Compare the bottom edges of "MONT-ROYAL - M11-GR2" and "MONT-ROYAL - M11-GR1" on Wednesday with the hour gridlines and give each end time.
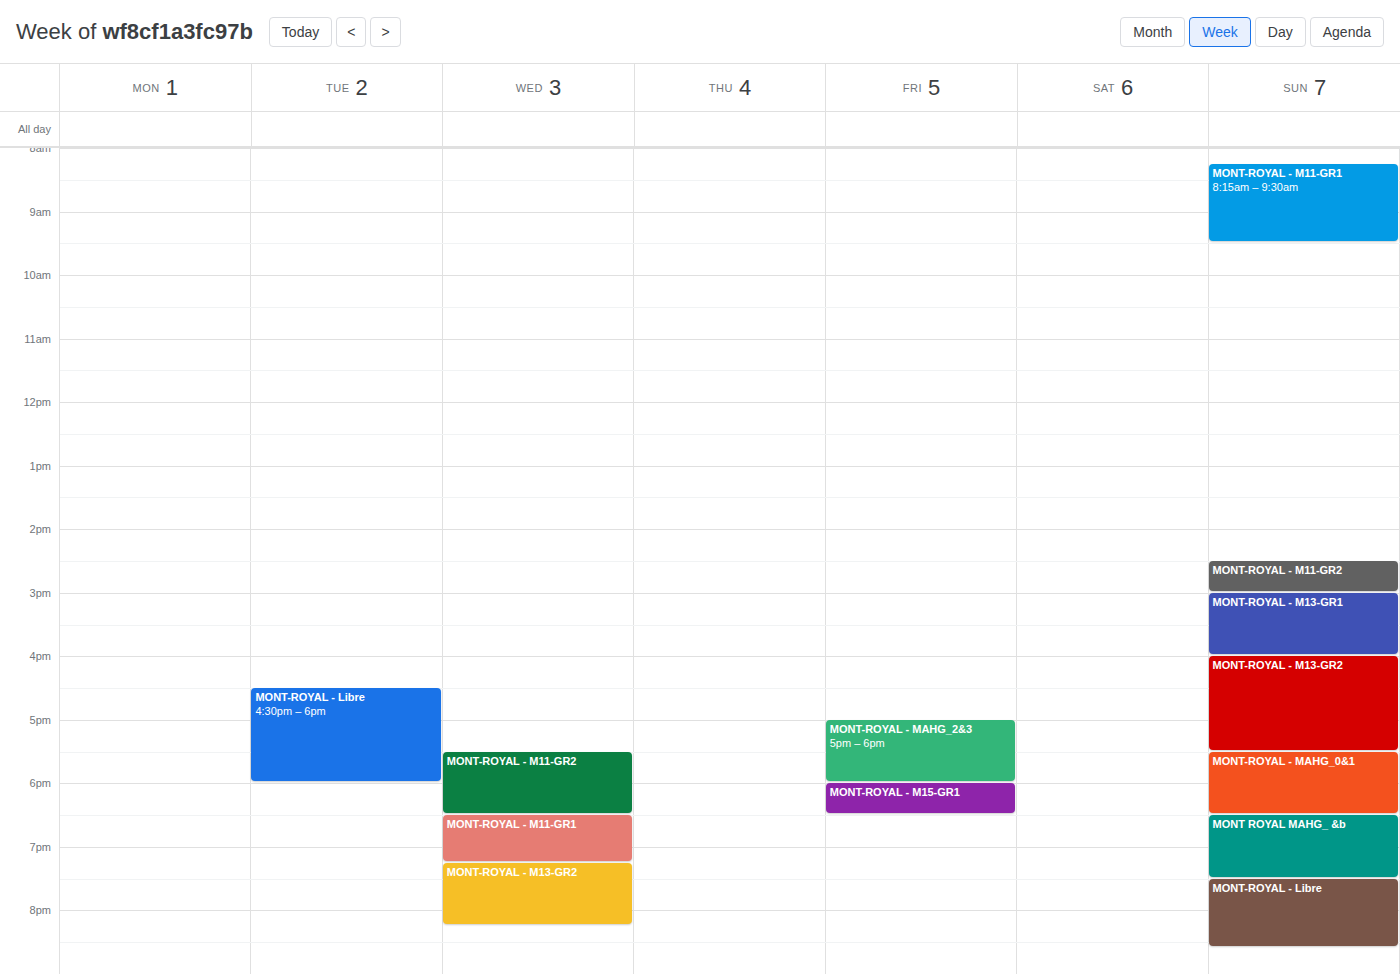
"MONT-ROYAL - M11-GR2": 18:30, halfway between the 18:00 and 19:00 lines. "MONT-ROYAL - M11-GR1": 19:15, neither: a quarter of the way from the 19:00 line to the 20:00 line.